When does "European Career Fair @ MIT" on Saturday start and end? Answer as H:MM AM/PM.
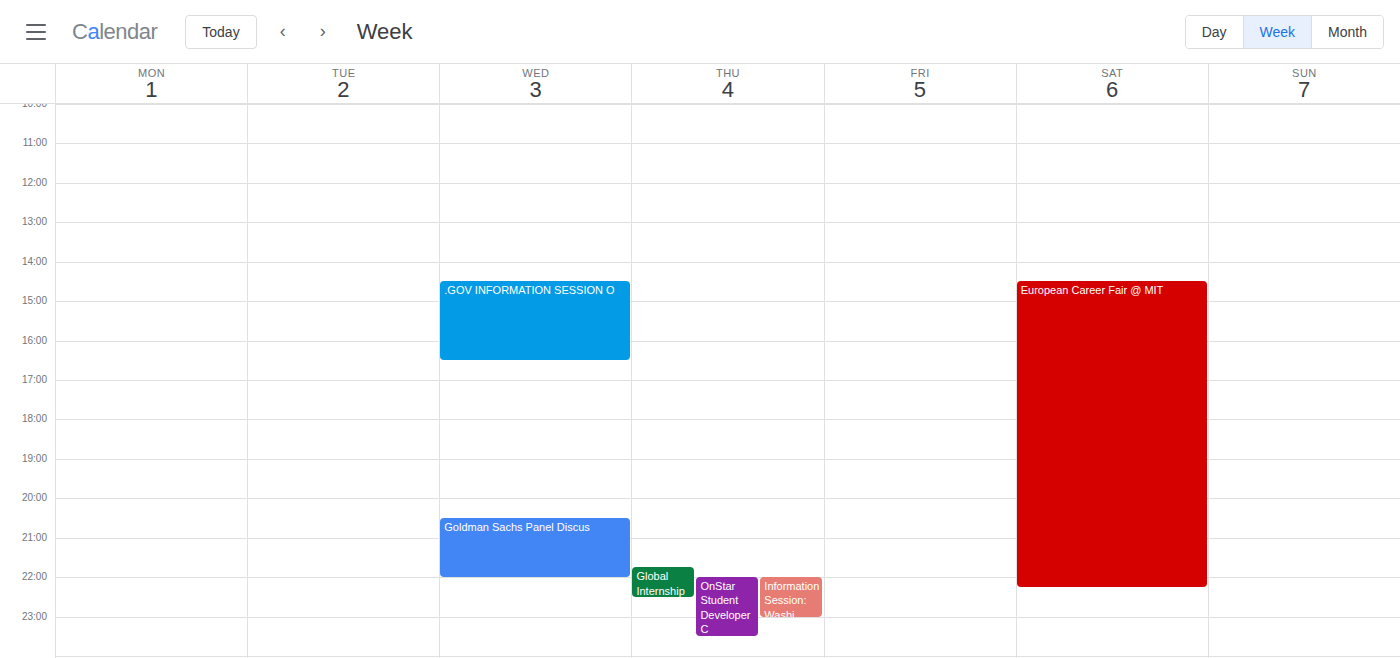
2:30 PM to 10:15 PM